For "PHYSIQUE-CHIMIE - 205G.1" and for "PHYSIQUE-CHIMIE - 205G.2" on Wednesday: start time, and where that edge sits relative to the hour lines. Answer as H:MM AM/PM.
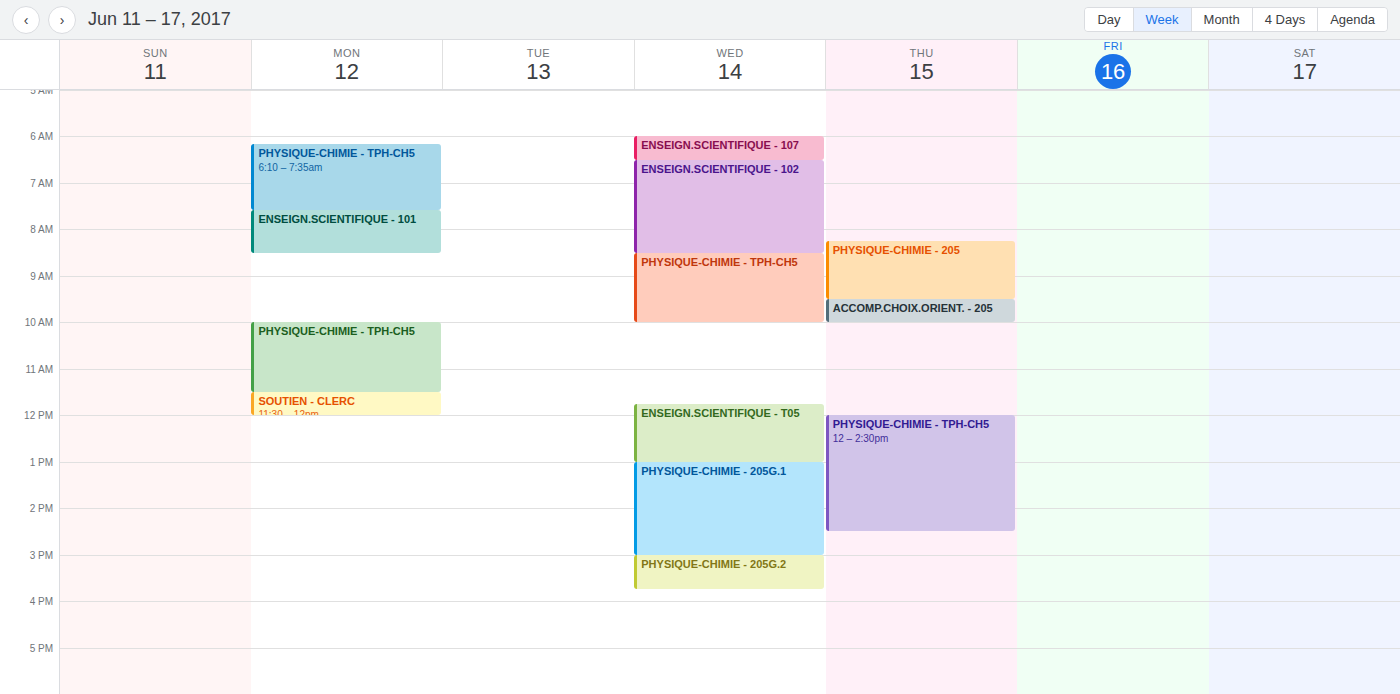
"PHYSIQUE-CHIMIE - 205G.1": 1:00 PM, exactly on the 1 PM line. "PHYSIQUE-CHIMIE - 205G.2": 3:00 PM, exactly on the 3 PM line.